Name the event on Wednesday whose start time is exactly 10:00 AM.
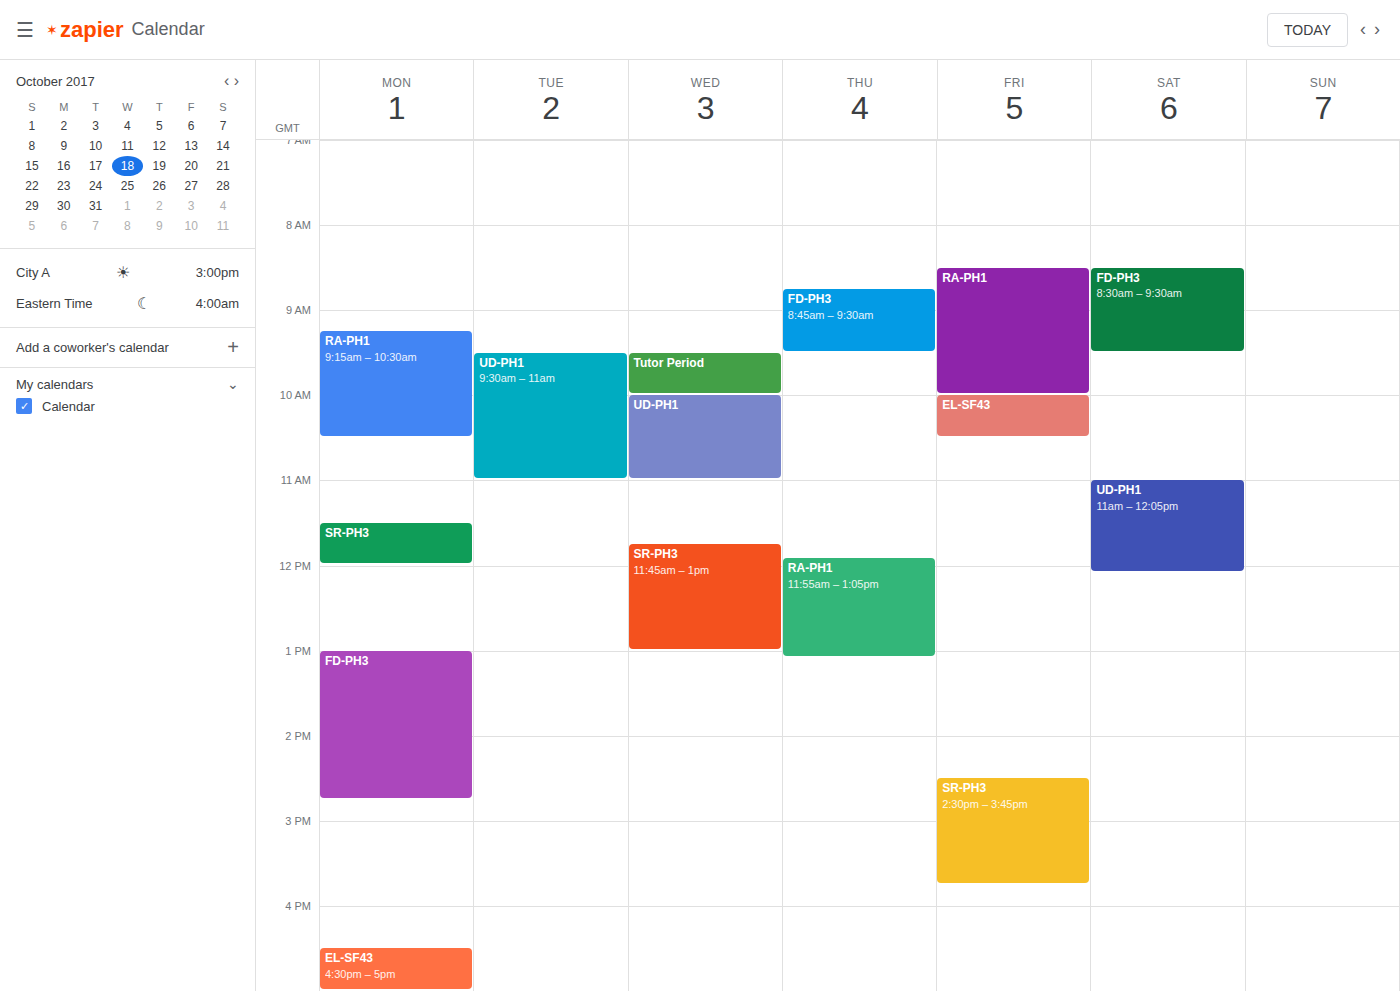
"UD-PH1"